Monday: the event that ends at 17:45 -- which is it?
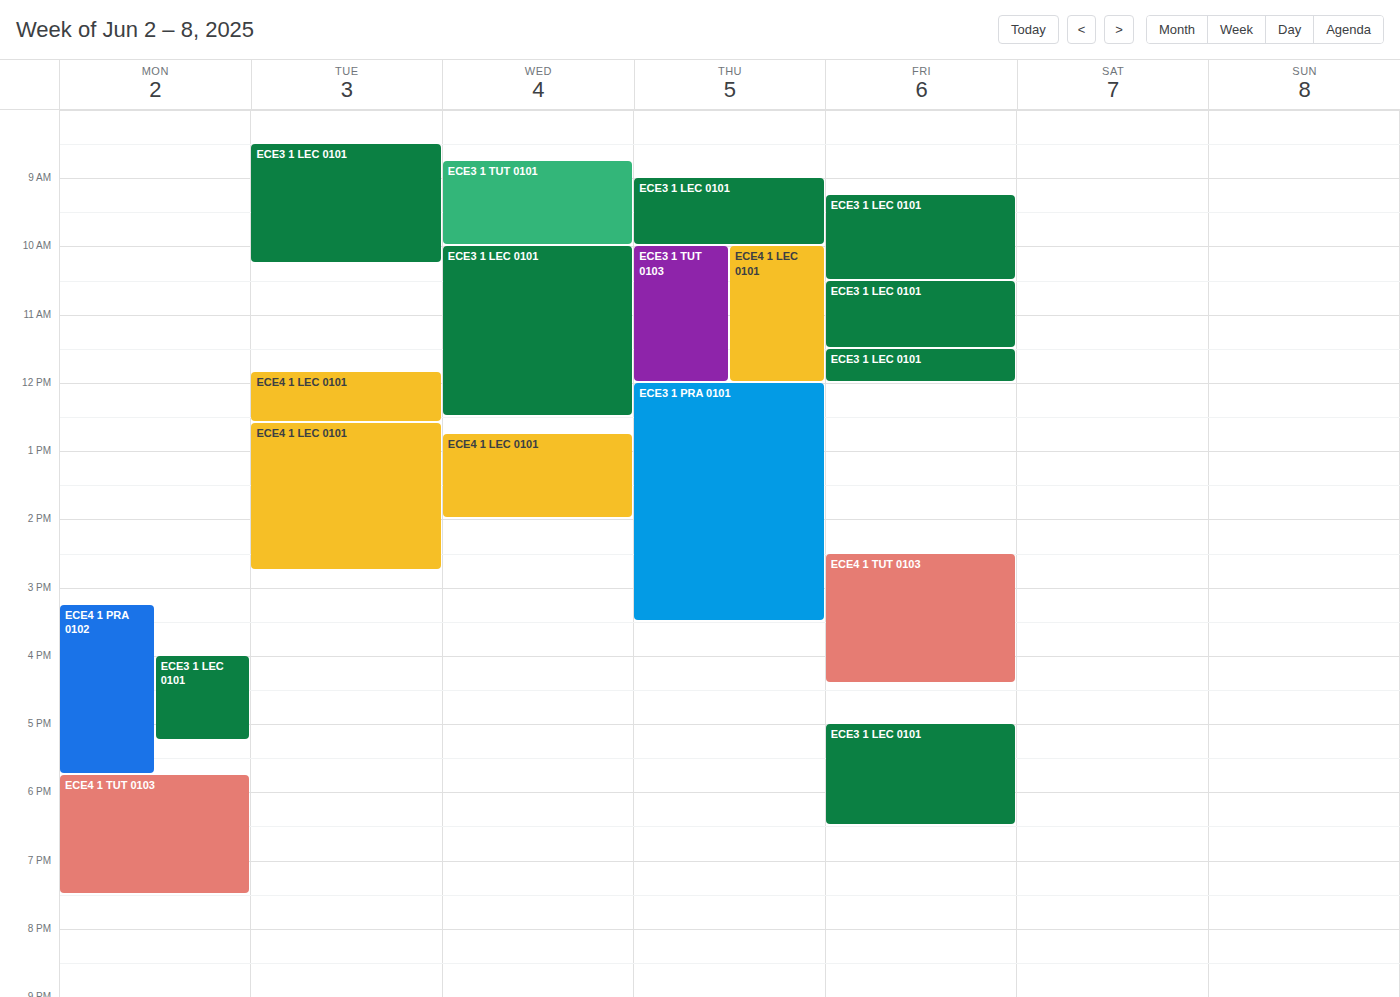
"ECE4 1 PRA 0102"